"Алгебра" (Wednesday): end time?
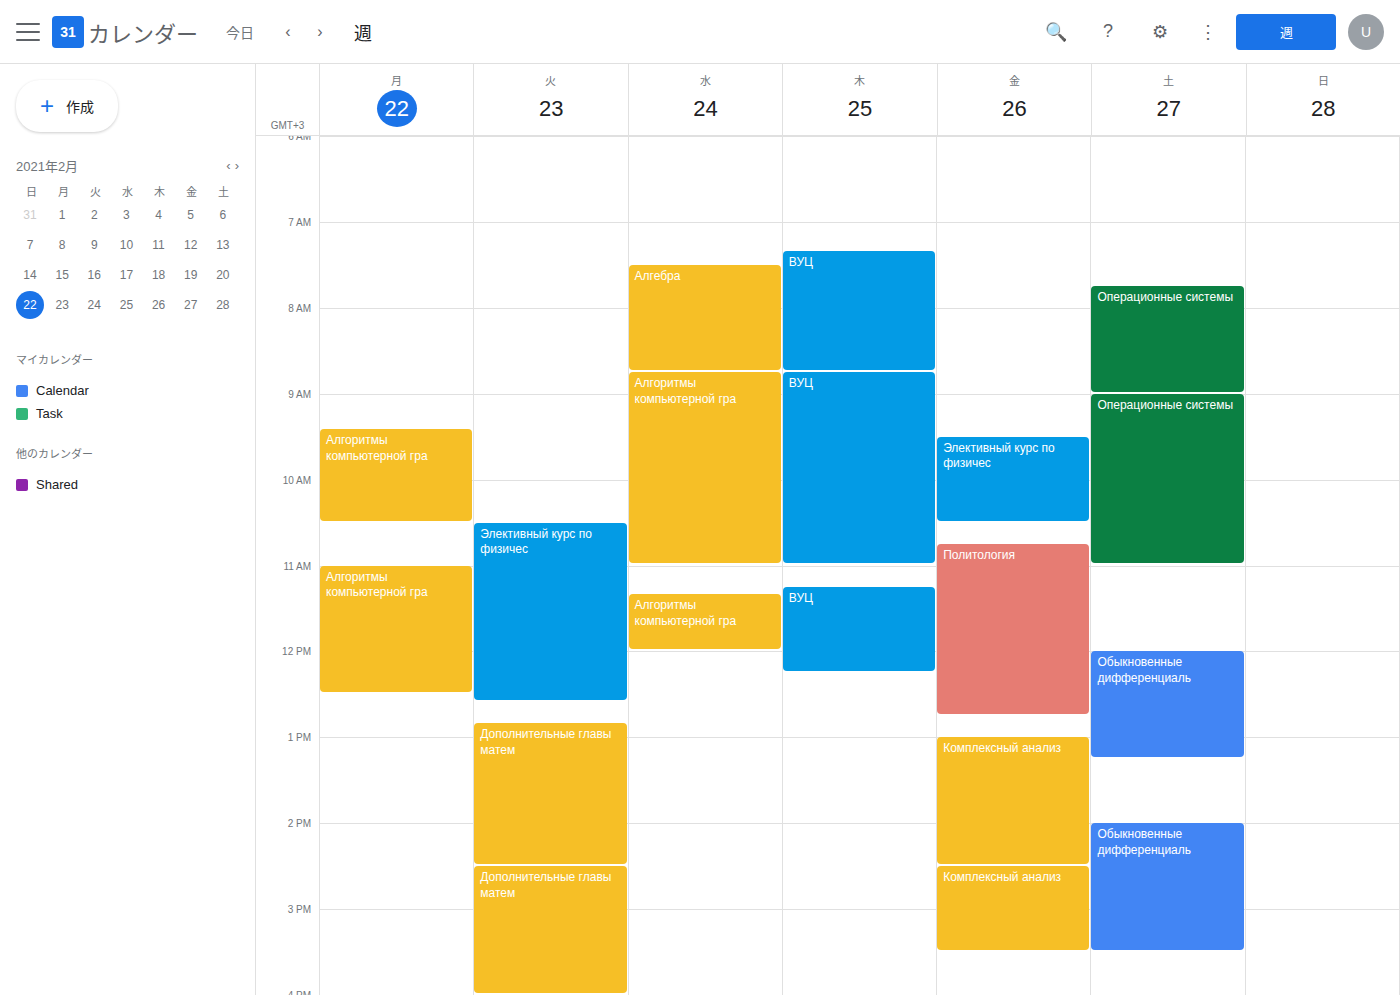
8:45 AM